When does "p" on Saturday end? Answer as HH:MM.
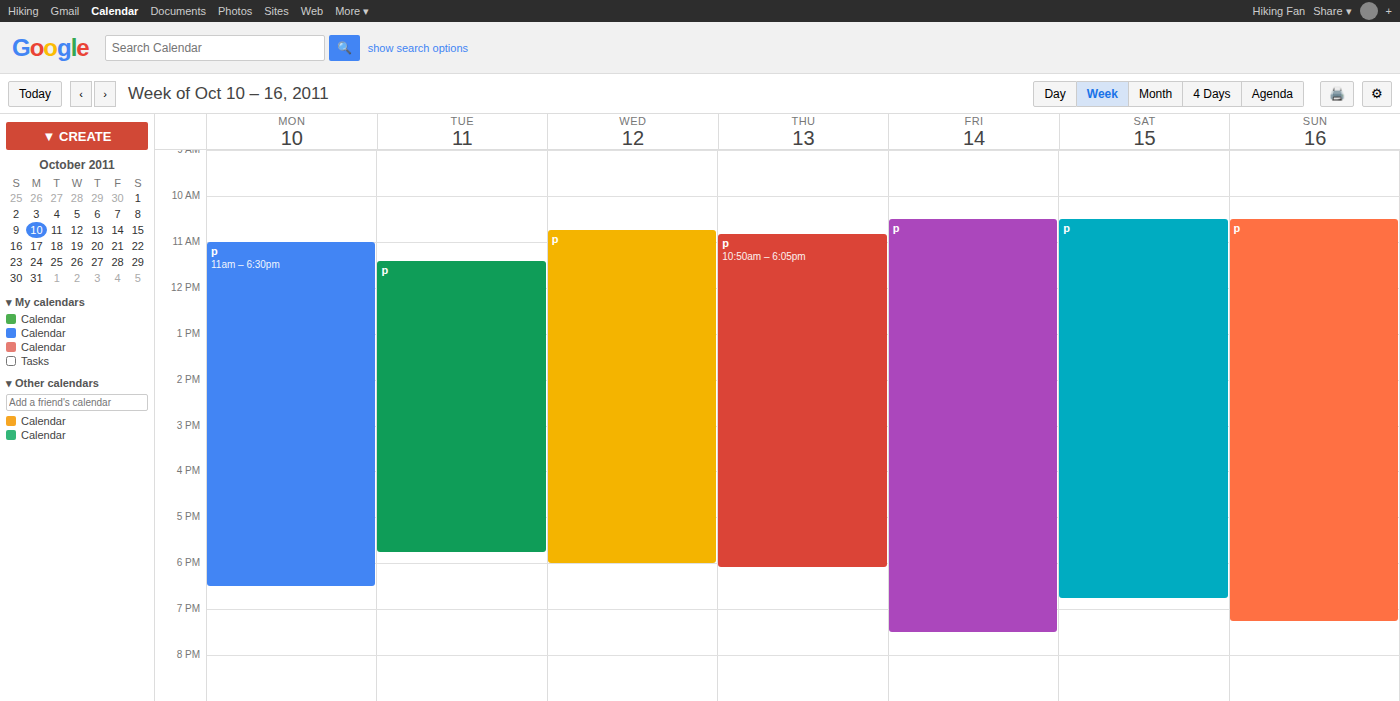
18:45